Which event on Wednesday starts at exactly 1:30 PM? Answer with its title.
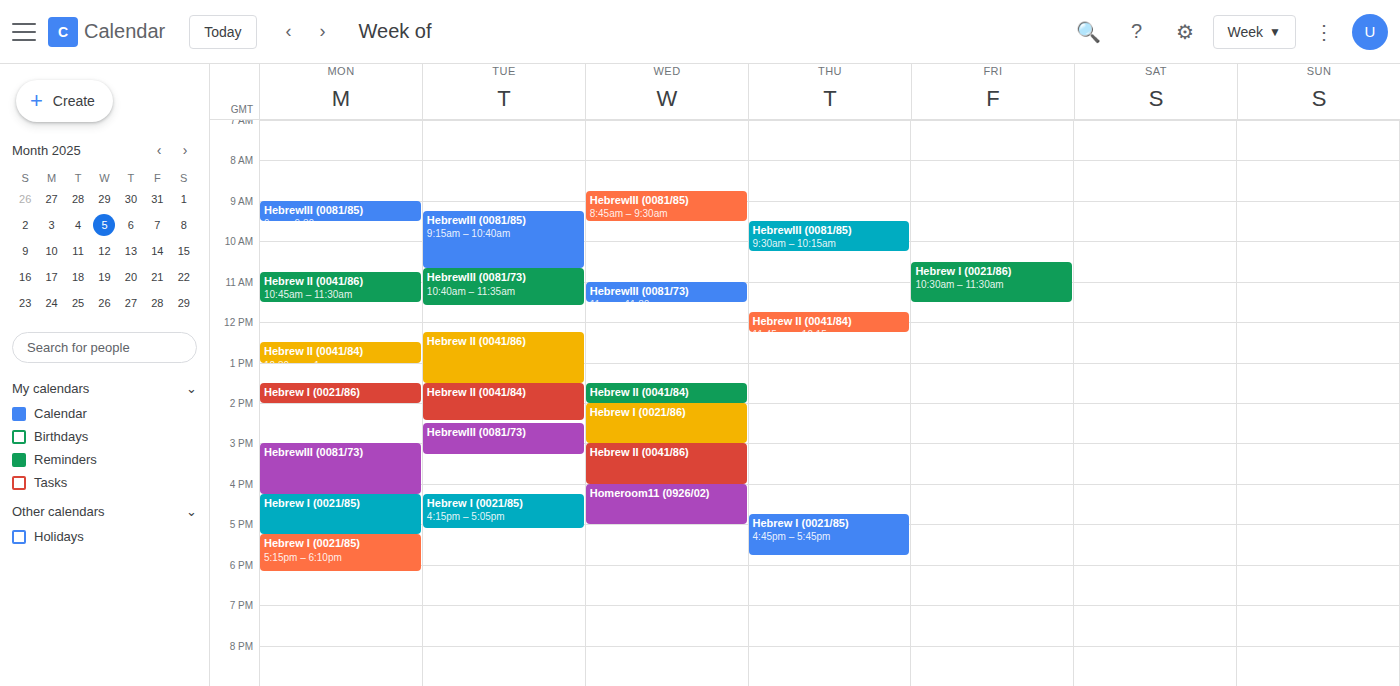
"Hebrew II (0041/84)"